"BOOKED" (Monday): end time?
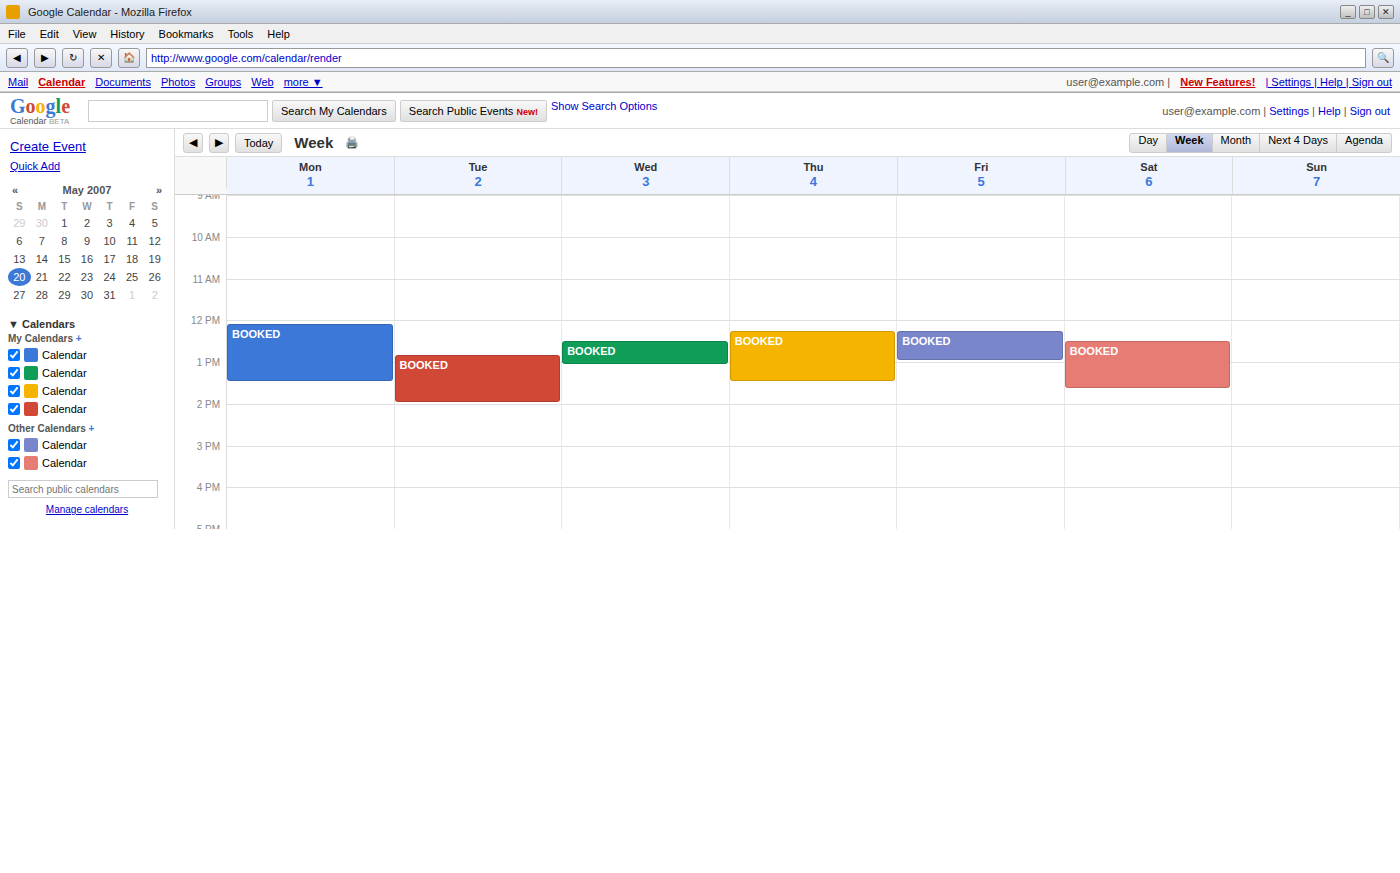
1:30 PM